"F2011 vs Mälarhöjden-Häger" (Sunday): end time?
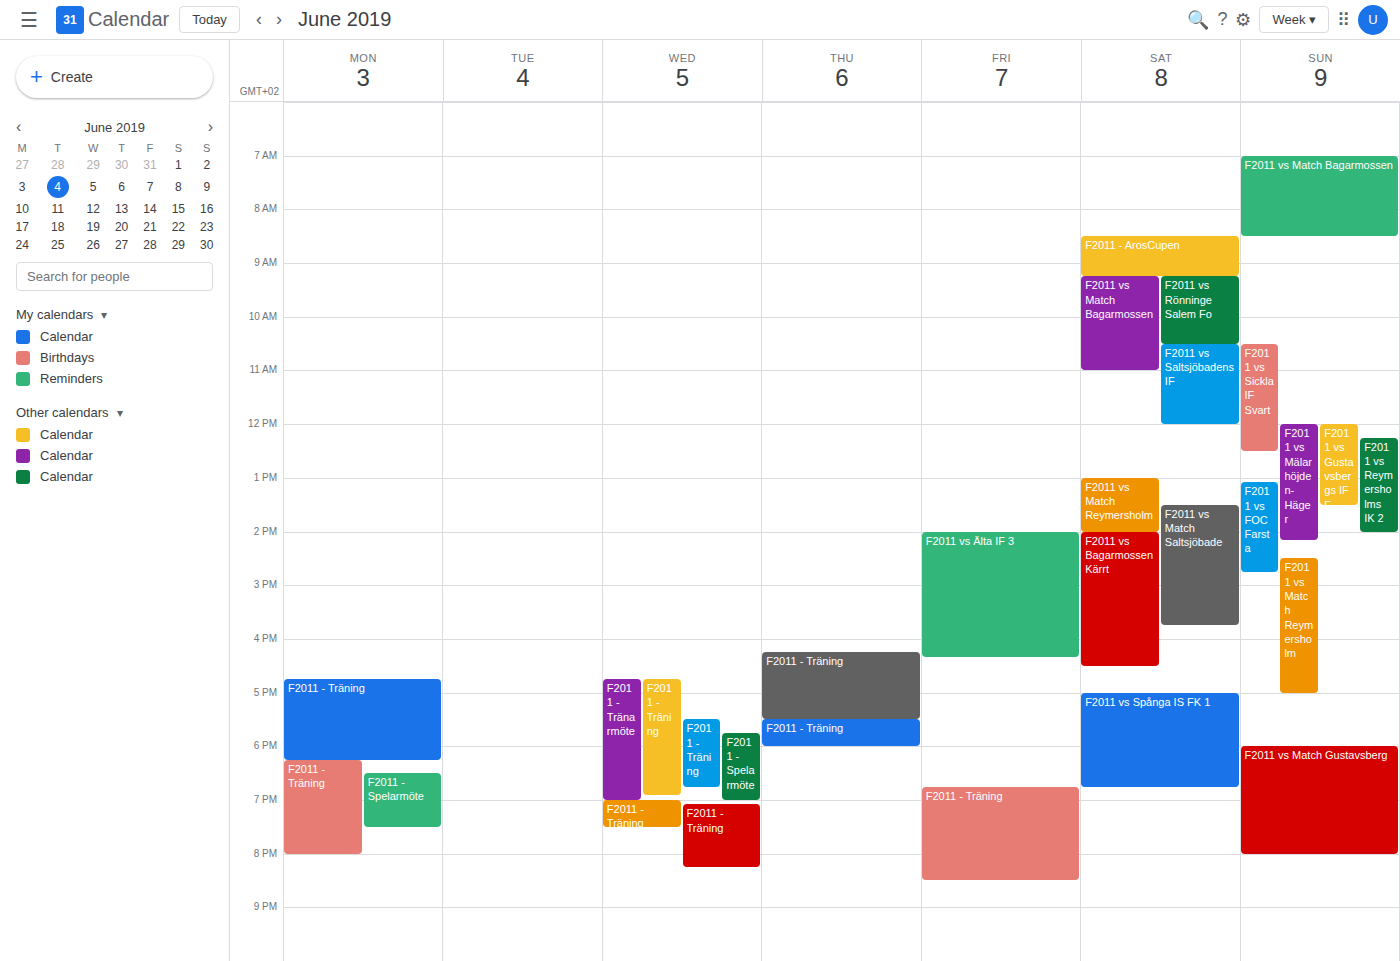
2:10 PM